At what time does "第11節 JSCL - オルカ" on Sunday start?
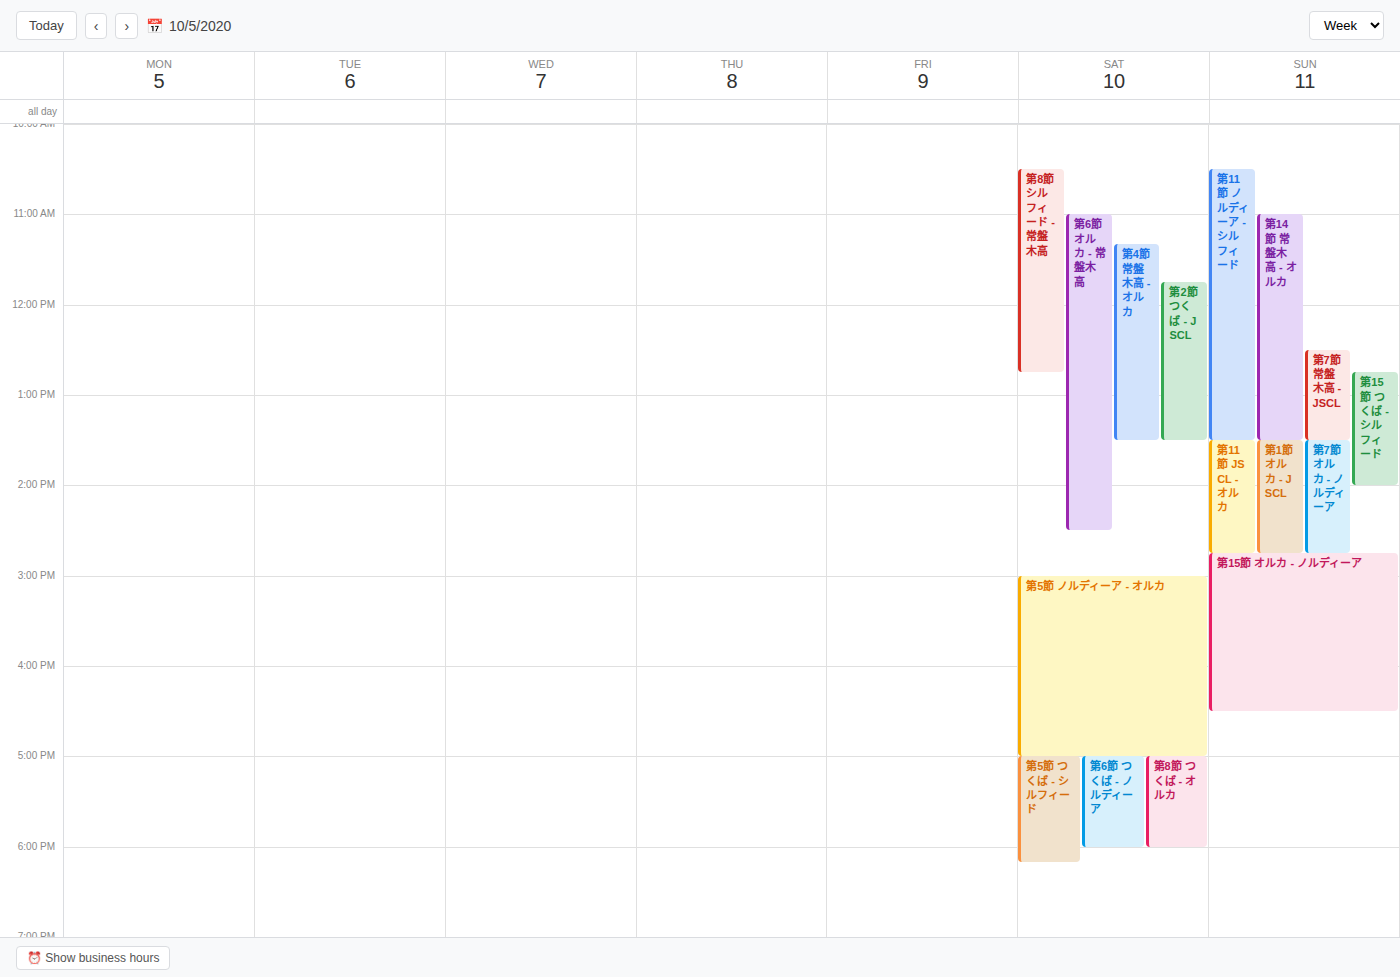
1:30 PM